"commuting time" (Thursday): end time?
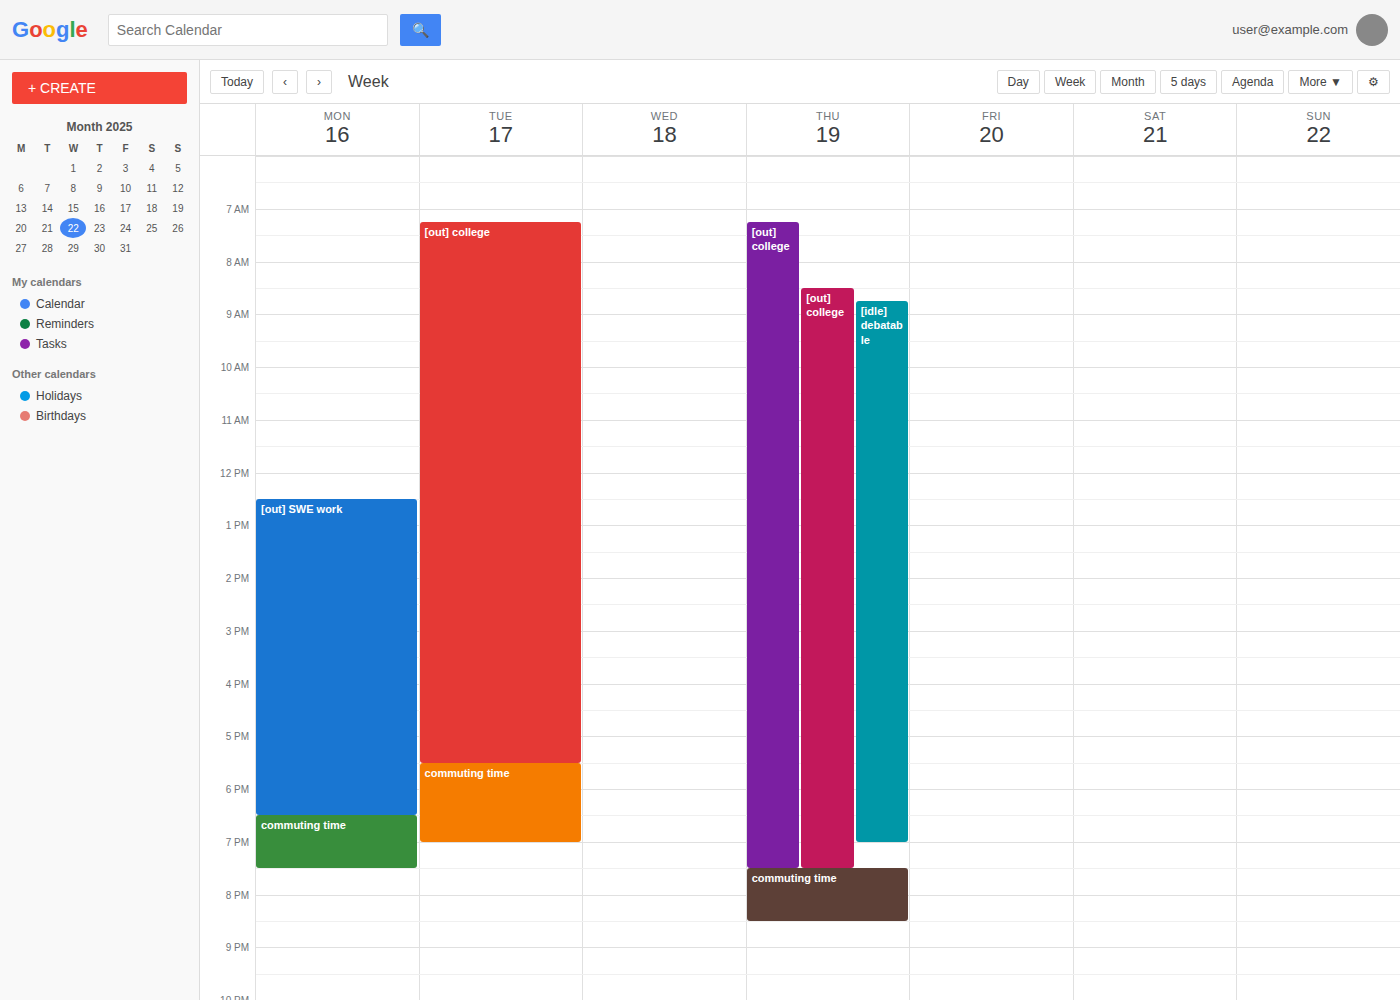
8:30 PM